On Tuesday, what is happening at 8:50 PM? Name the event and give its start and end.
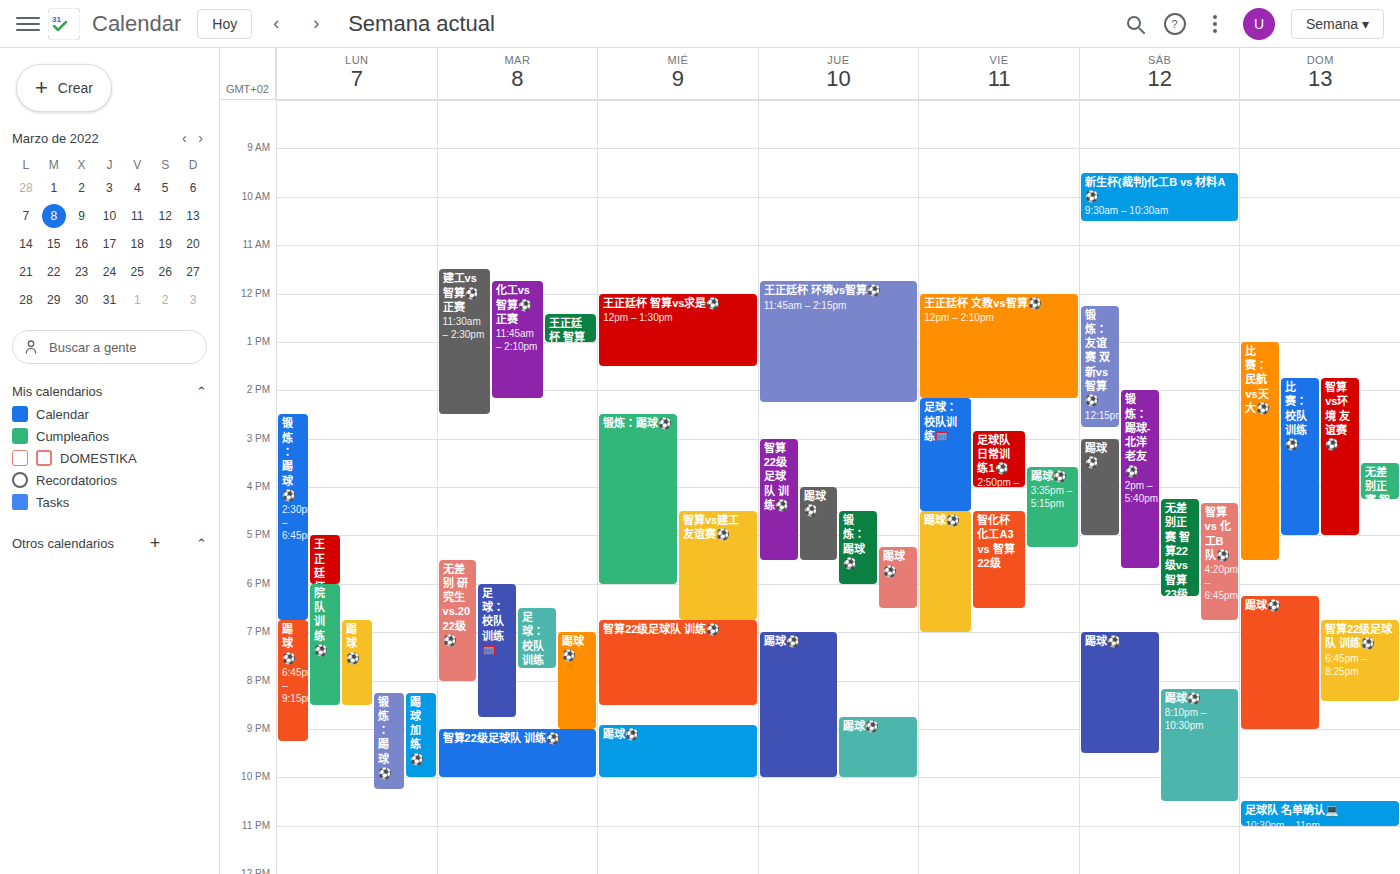
"踢球⚽️", 7:00 PM to 9:00 PM